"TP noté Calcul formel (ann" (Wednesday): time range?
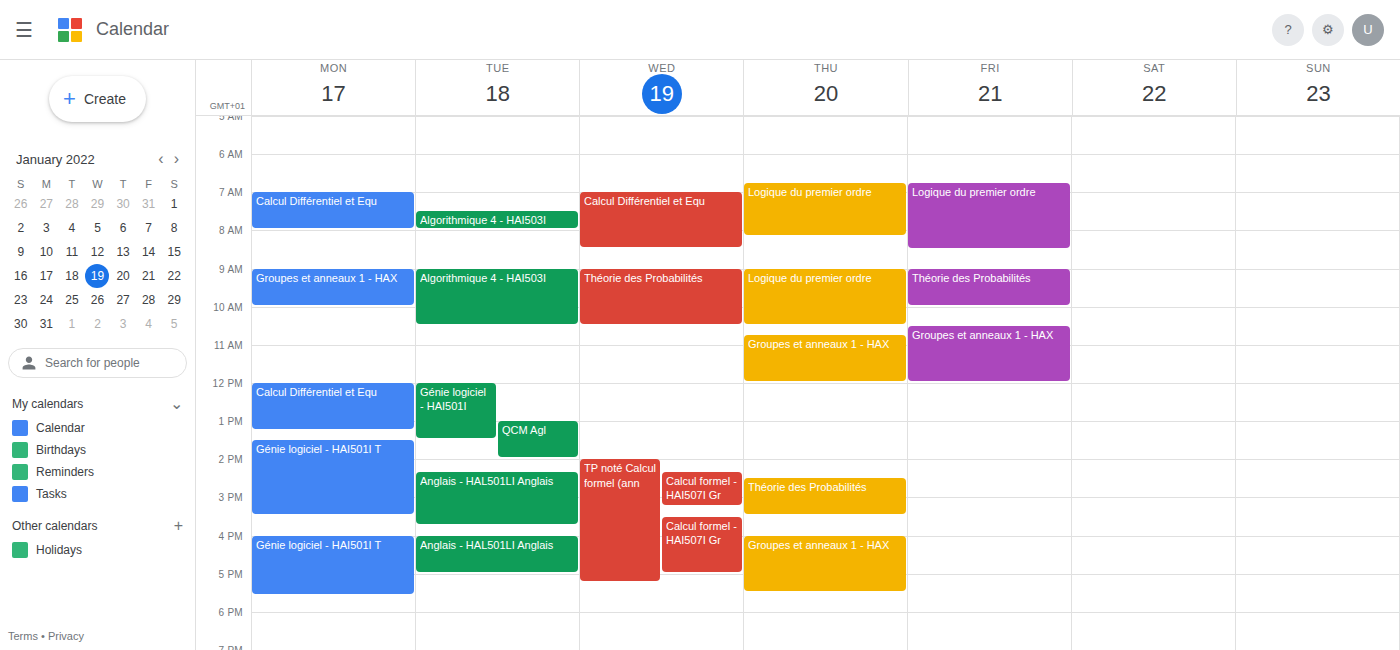
2:00 PM to 5:15 PM